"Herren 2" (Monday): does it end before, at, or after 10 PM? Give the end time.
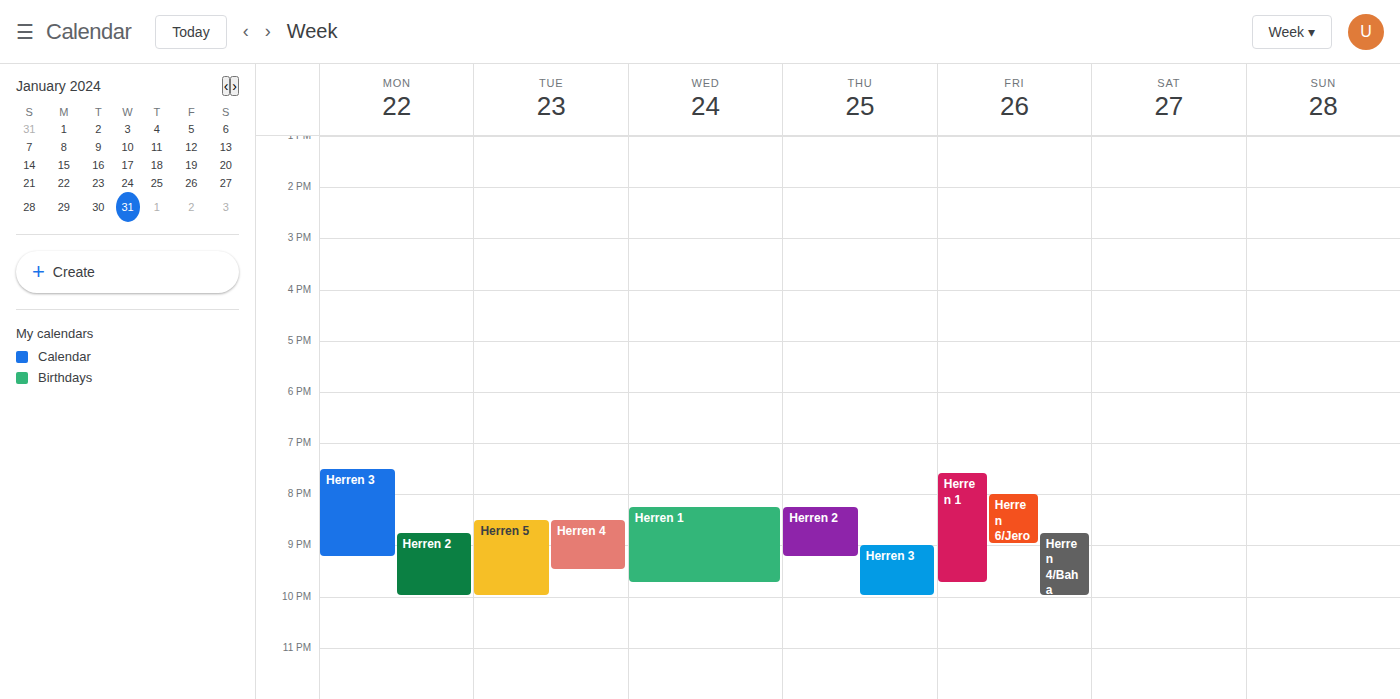
10:00 PM -- exactly at 10 PM, on the 10 PM line.